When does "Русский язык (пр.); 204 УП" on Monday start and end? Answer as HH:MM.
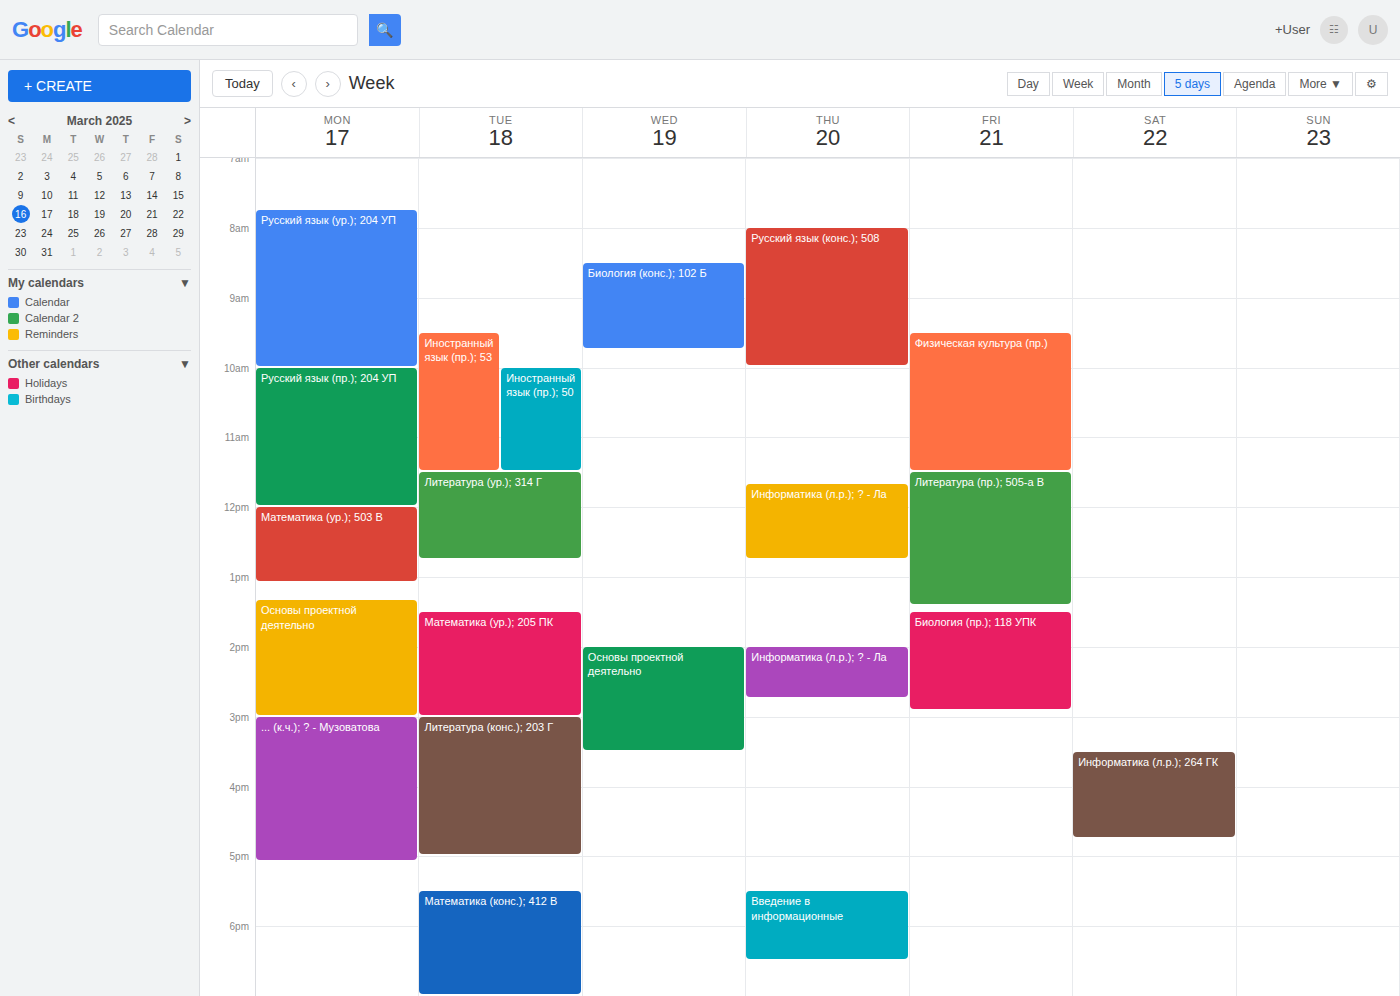
10:00 to 12:00